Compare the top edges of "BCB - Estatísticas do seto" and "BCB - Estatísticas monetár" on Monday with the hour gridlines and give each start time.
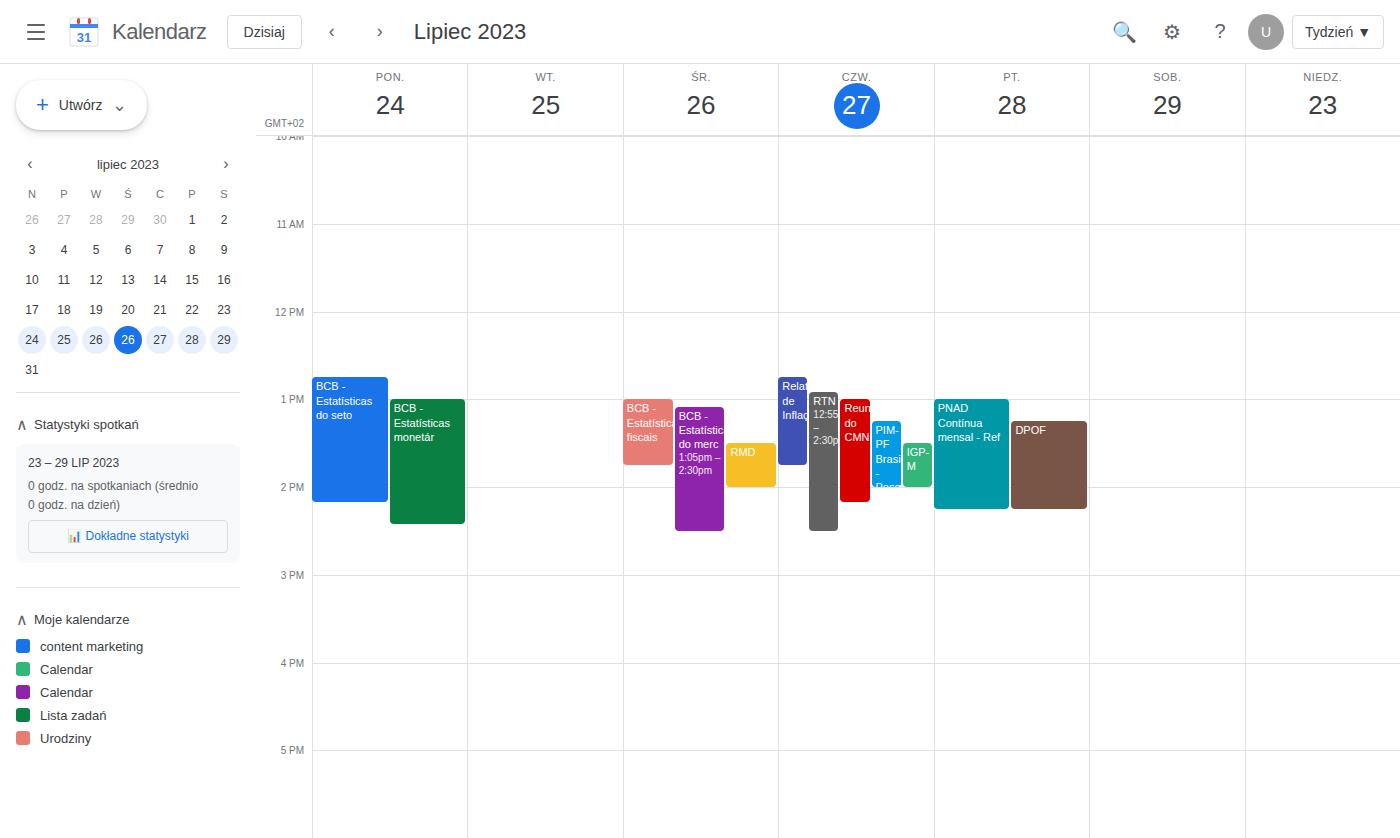
"BCB - Estatísticas do seto": 12:45 PM, neither: three quarters of the way from the 12 PM line to the 1 PM line. "BCB - Estatísticas monetár": 1:00 PM, exactly on the 1 PM line.